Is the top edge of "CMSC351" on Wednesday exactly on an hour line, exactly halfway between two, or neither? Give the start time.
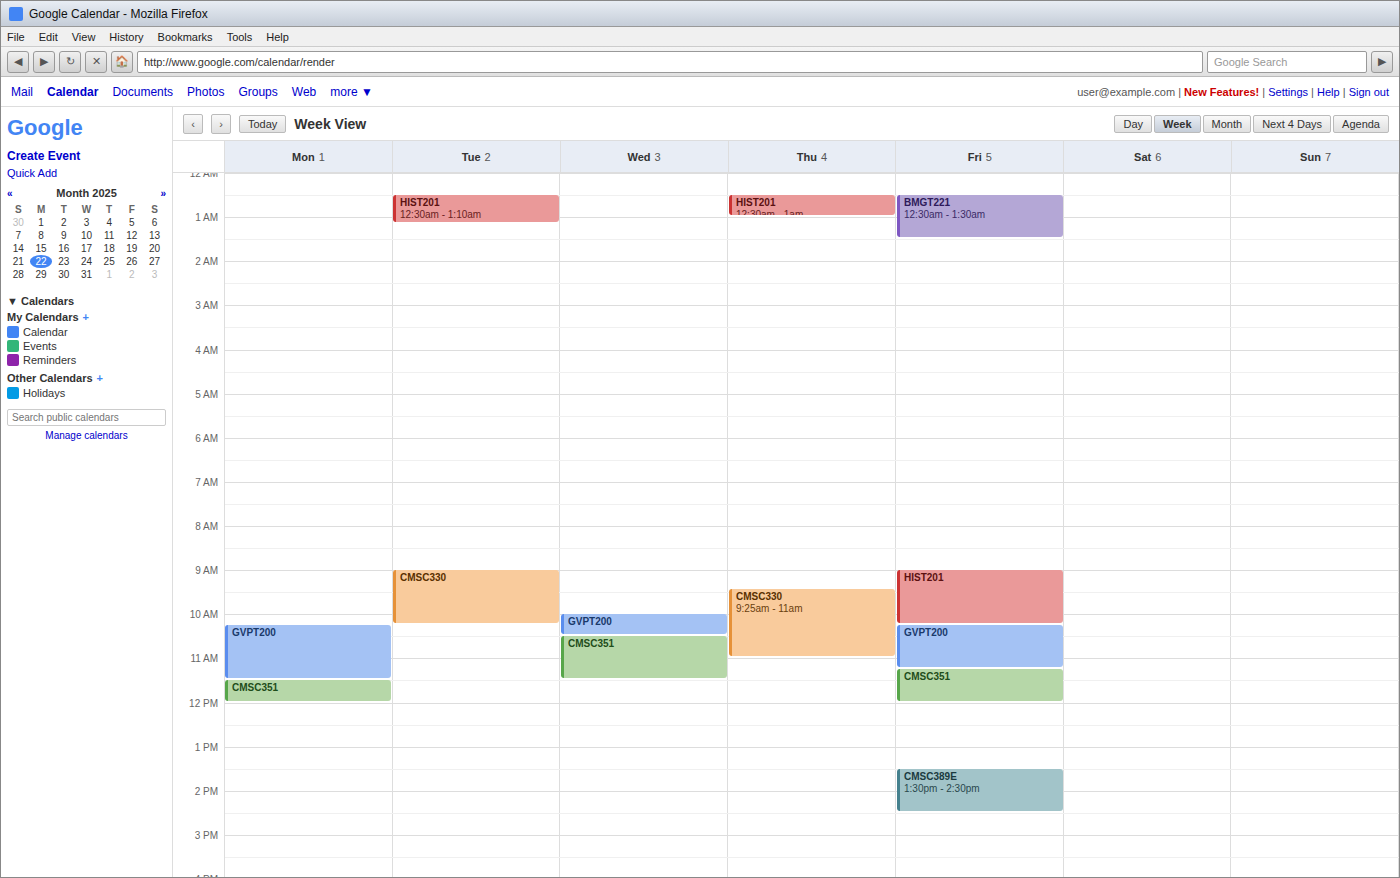
10:30 -- halfway between the 10:00 and 11:00 lines.